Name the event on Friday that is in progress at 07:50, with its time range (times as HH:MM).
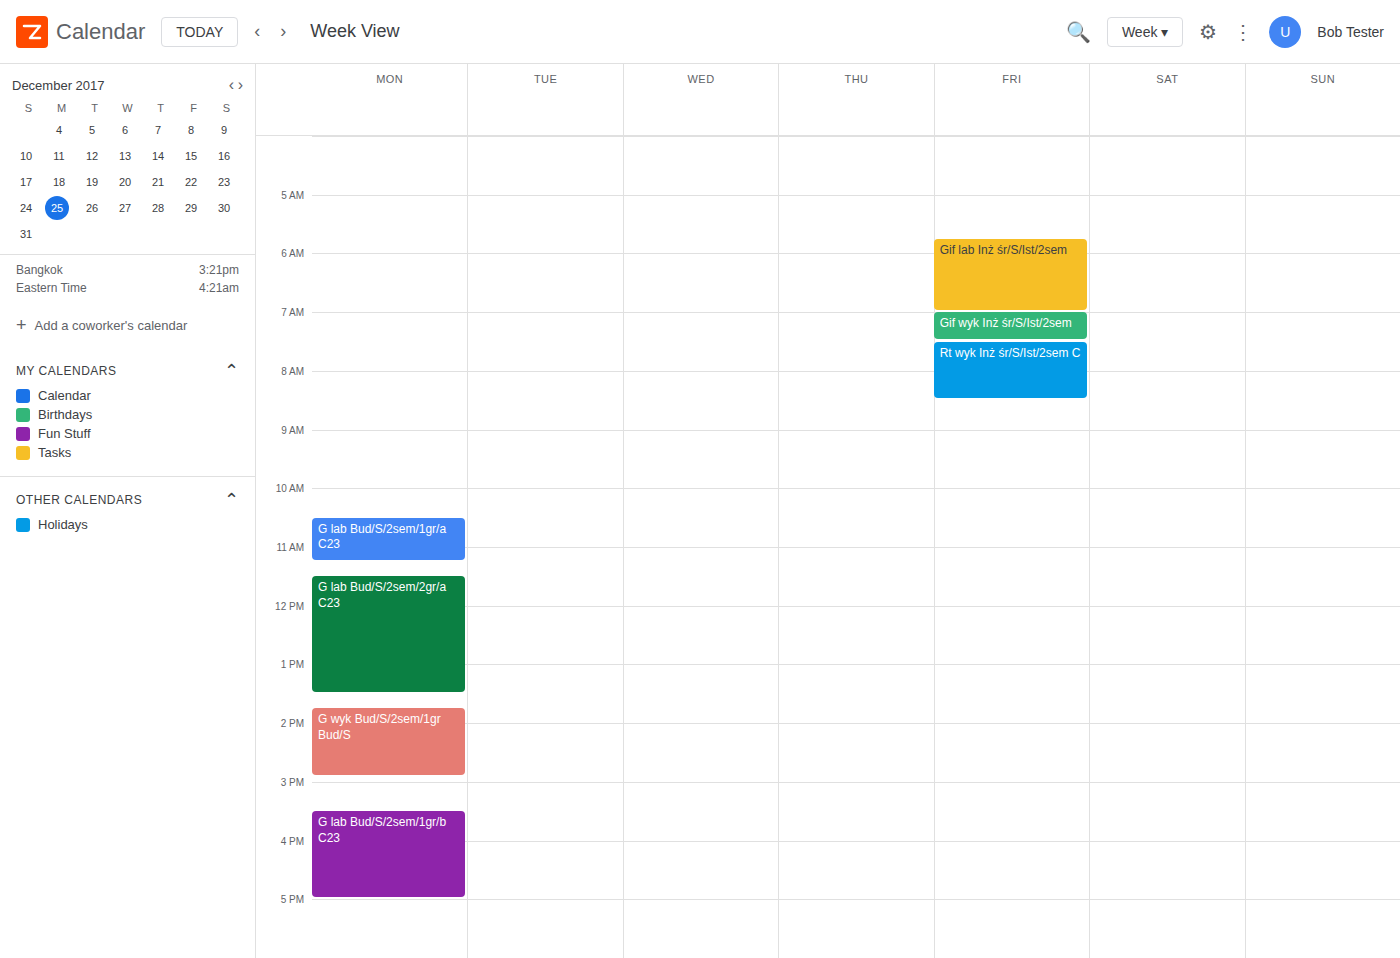
"Rt wyk Inż śr/S/Ist/2sem C", 07:30 to 08:30